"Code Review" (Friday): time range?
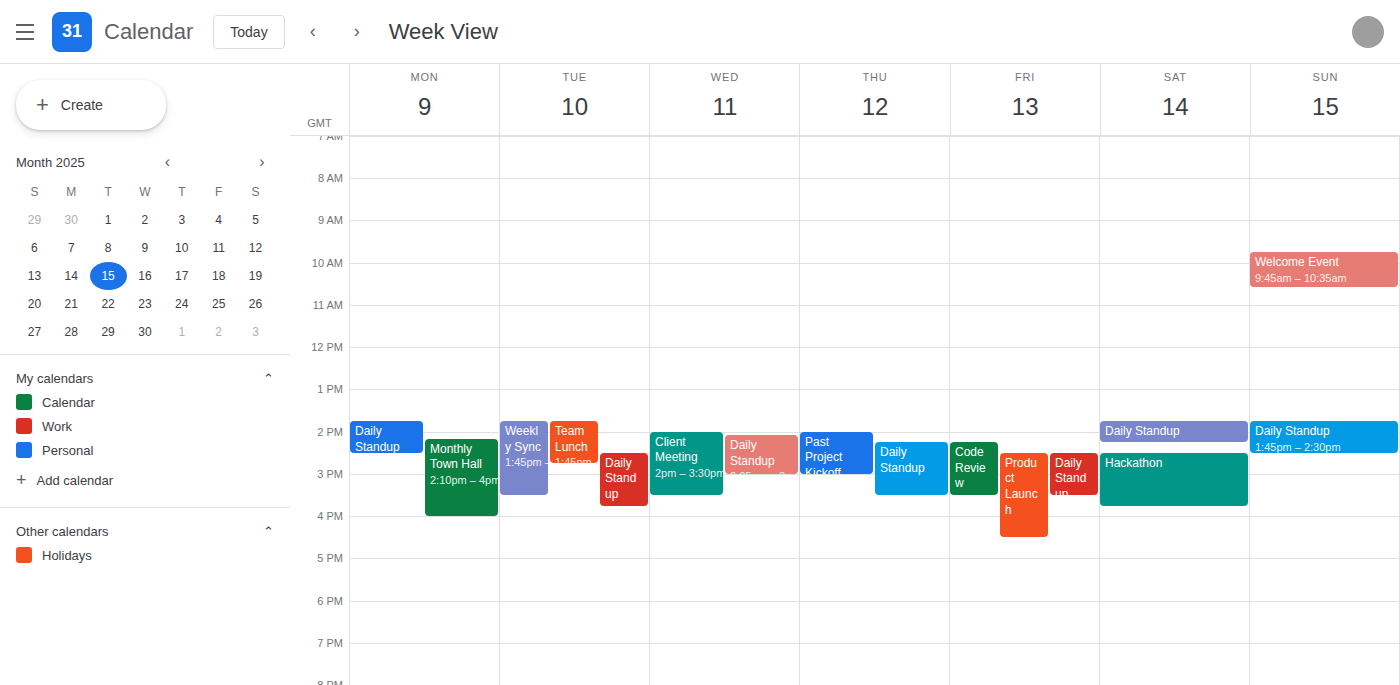
2:15 PM to 3:30 PM